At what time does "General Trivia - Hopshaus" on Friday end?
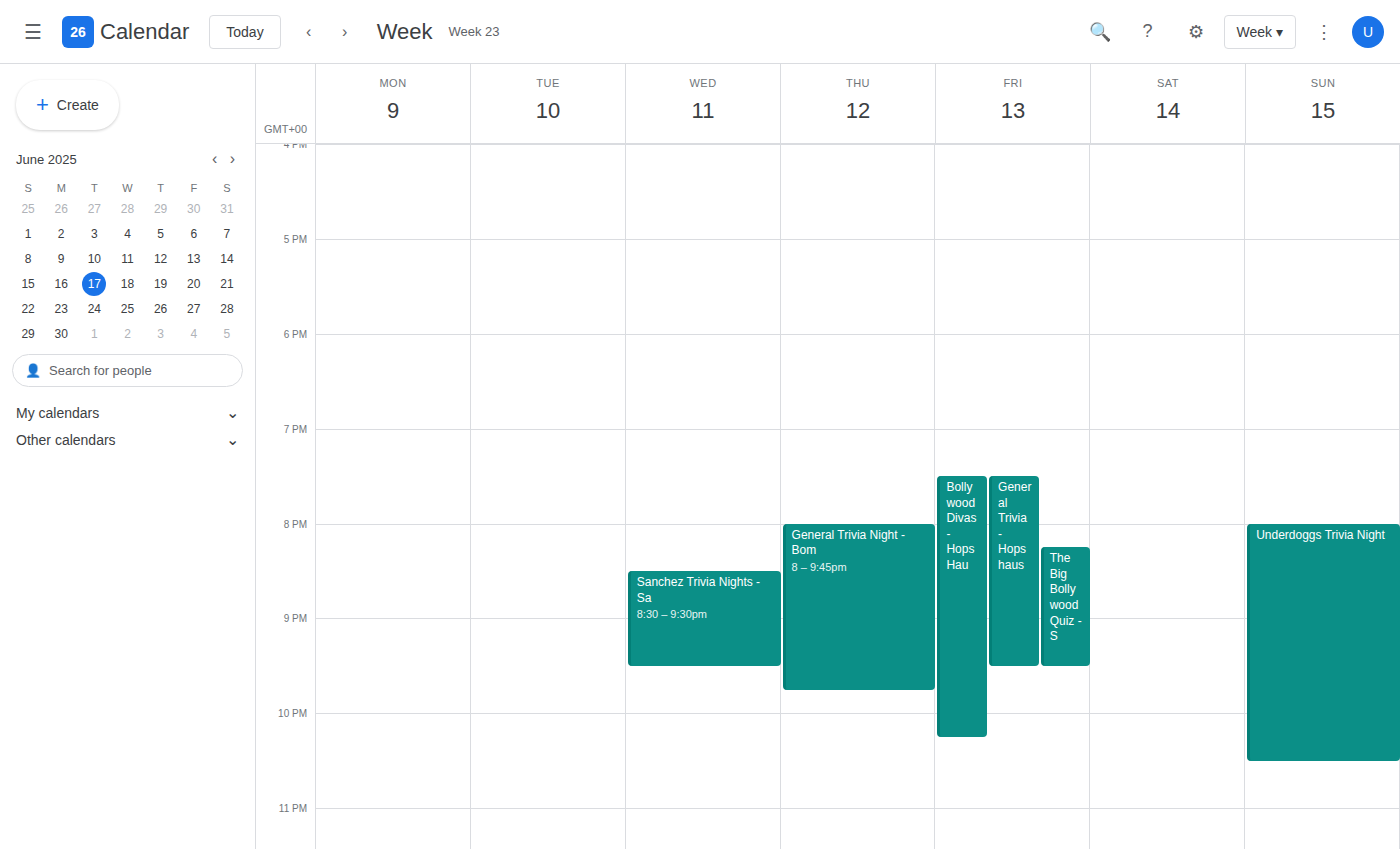
21:30